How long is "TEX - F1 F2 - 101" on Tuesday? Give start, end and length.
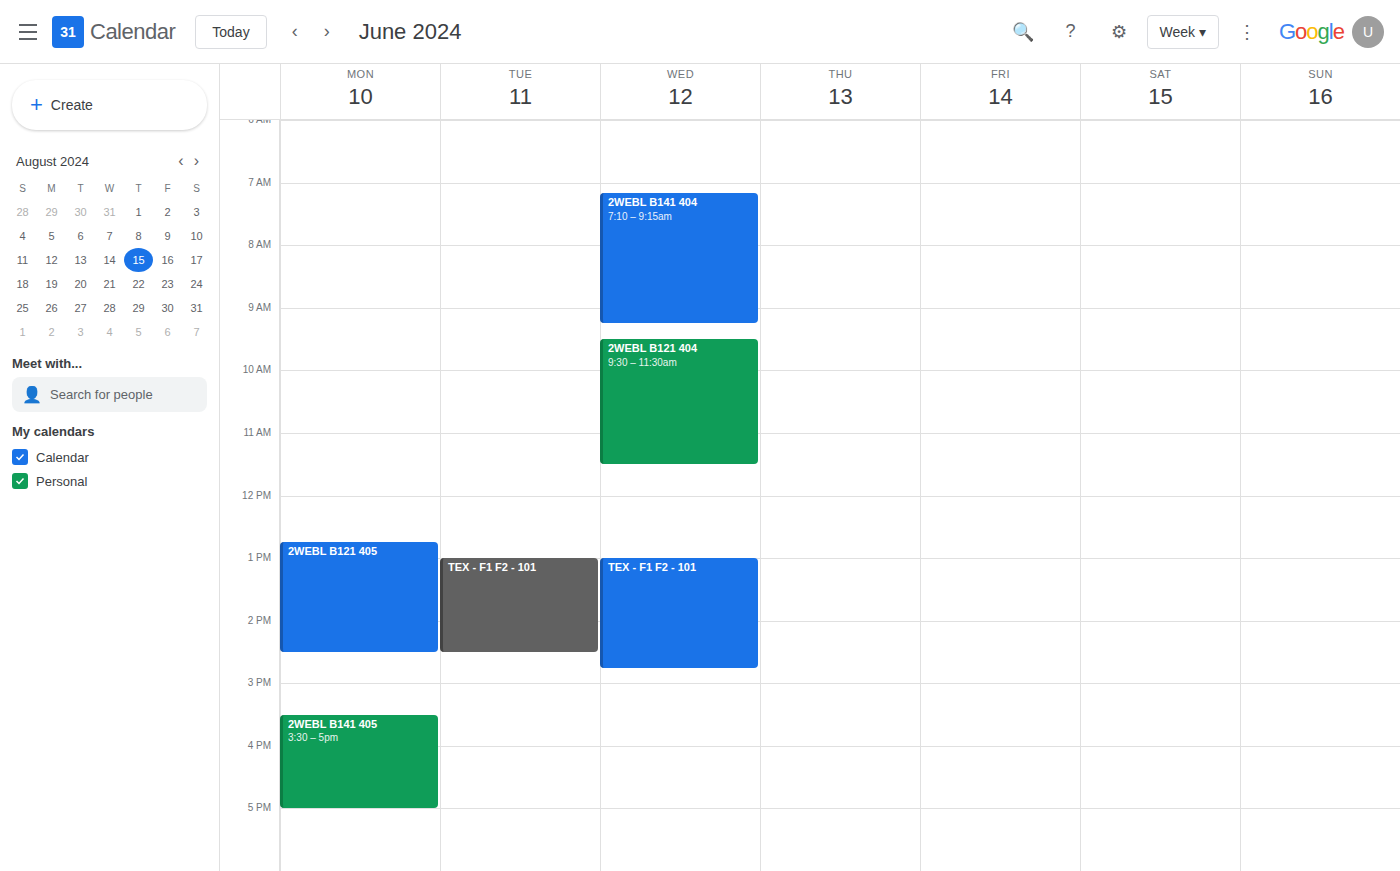
1:00 PM to 2:30 PM, 1 hour 30 minutes